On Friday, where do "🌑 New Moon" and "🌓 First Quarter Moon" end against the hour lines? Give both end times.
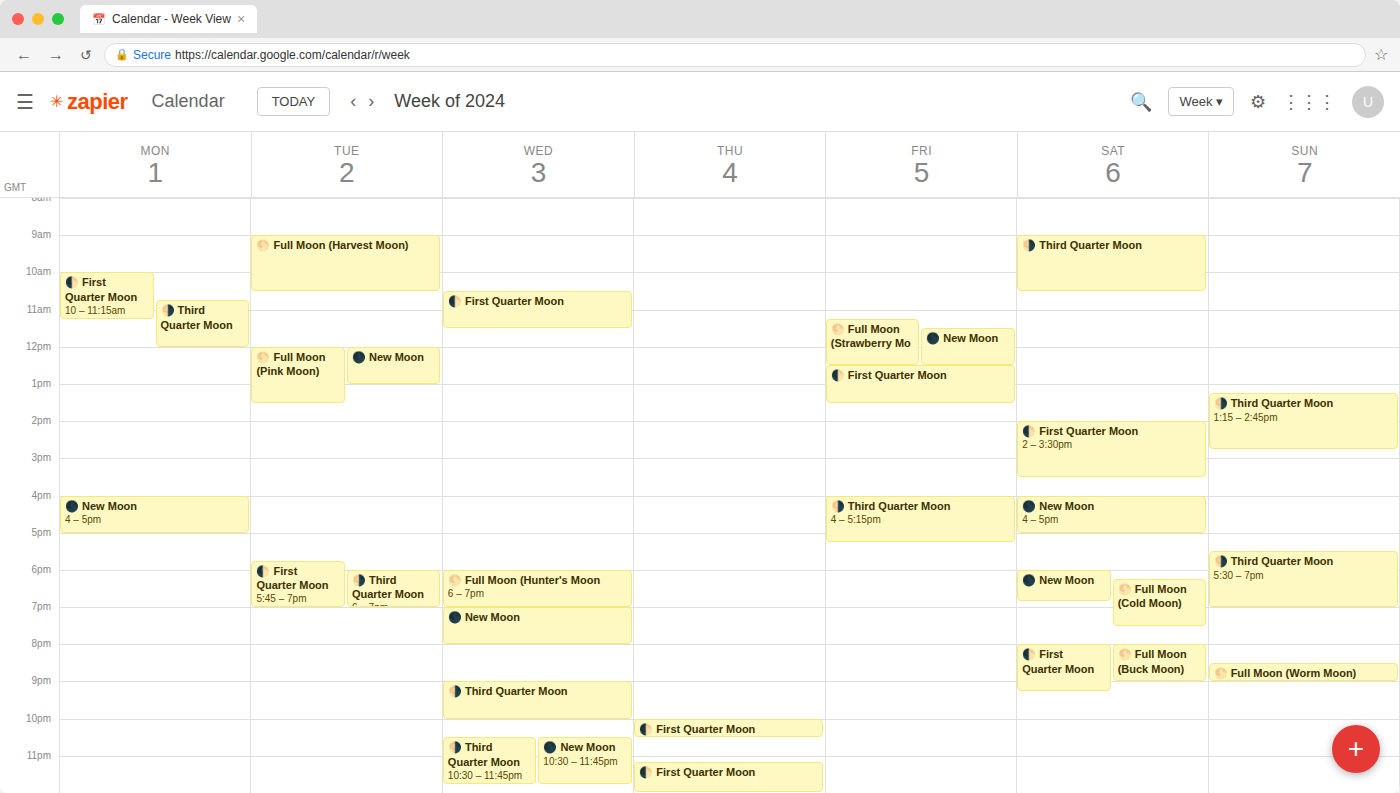
"🌑 New Moon": 12:30 PM, halfway between the 12 PM and 1 PM lines. "🌓 First Quarter Moon": 1:30 PM, halfway between the 1 PM and 2 PM lines.